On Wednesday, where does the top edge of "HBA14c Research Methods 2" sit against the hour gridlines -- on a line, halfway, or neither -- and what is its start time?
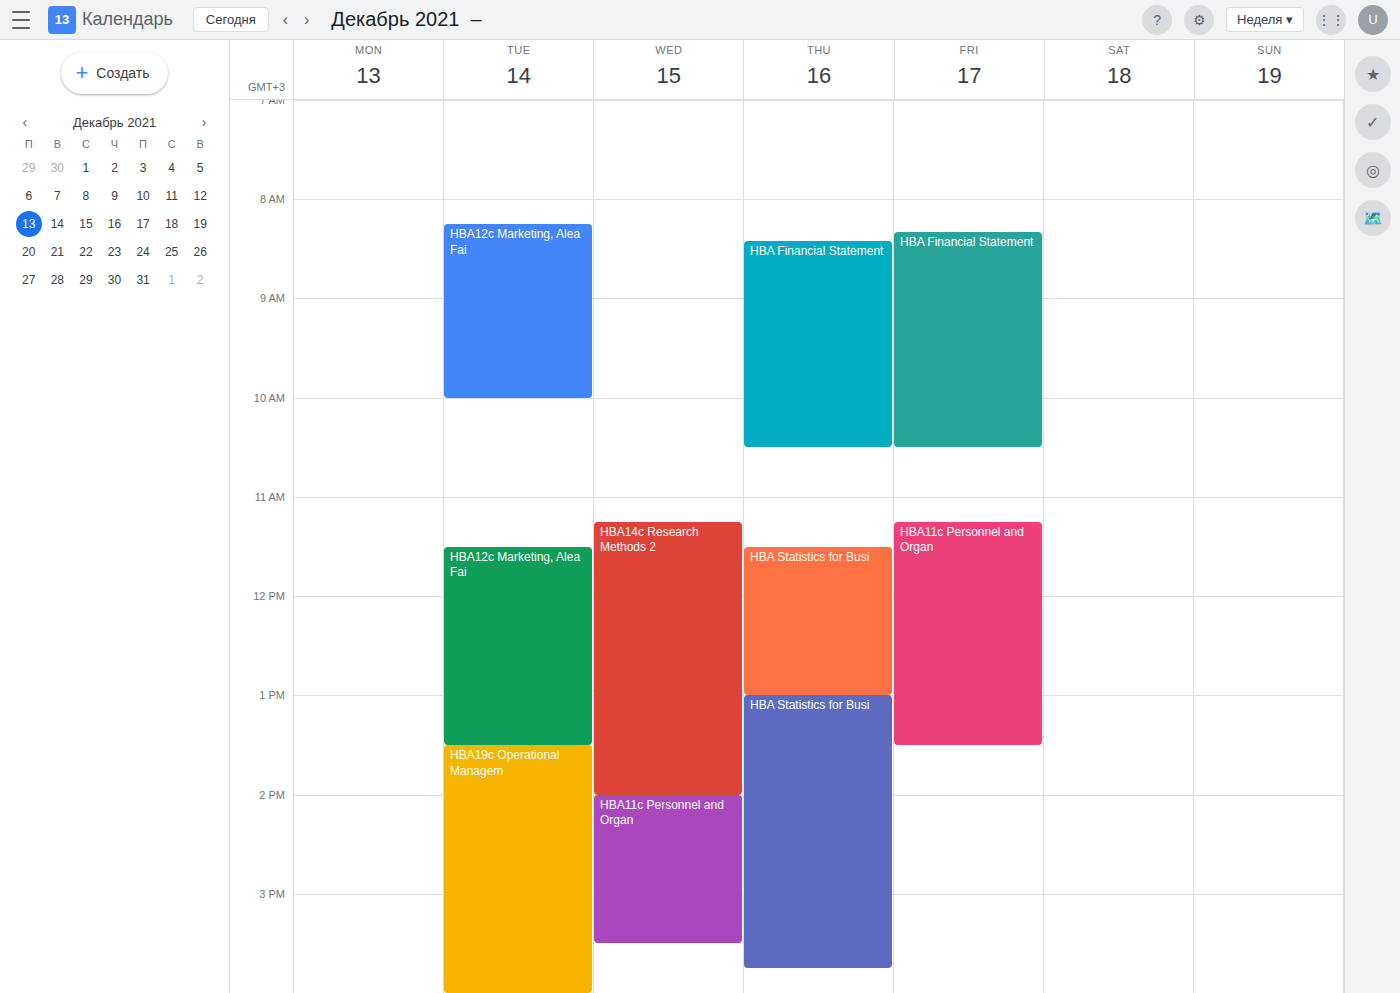
11:15 AM -- neither: a quarter of the way from the 11 AM line to the 12 PM line.